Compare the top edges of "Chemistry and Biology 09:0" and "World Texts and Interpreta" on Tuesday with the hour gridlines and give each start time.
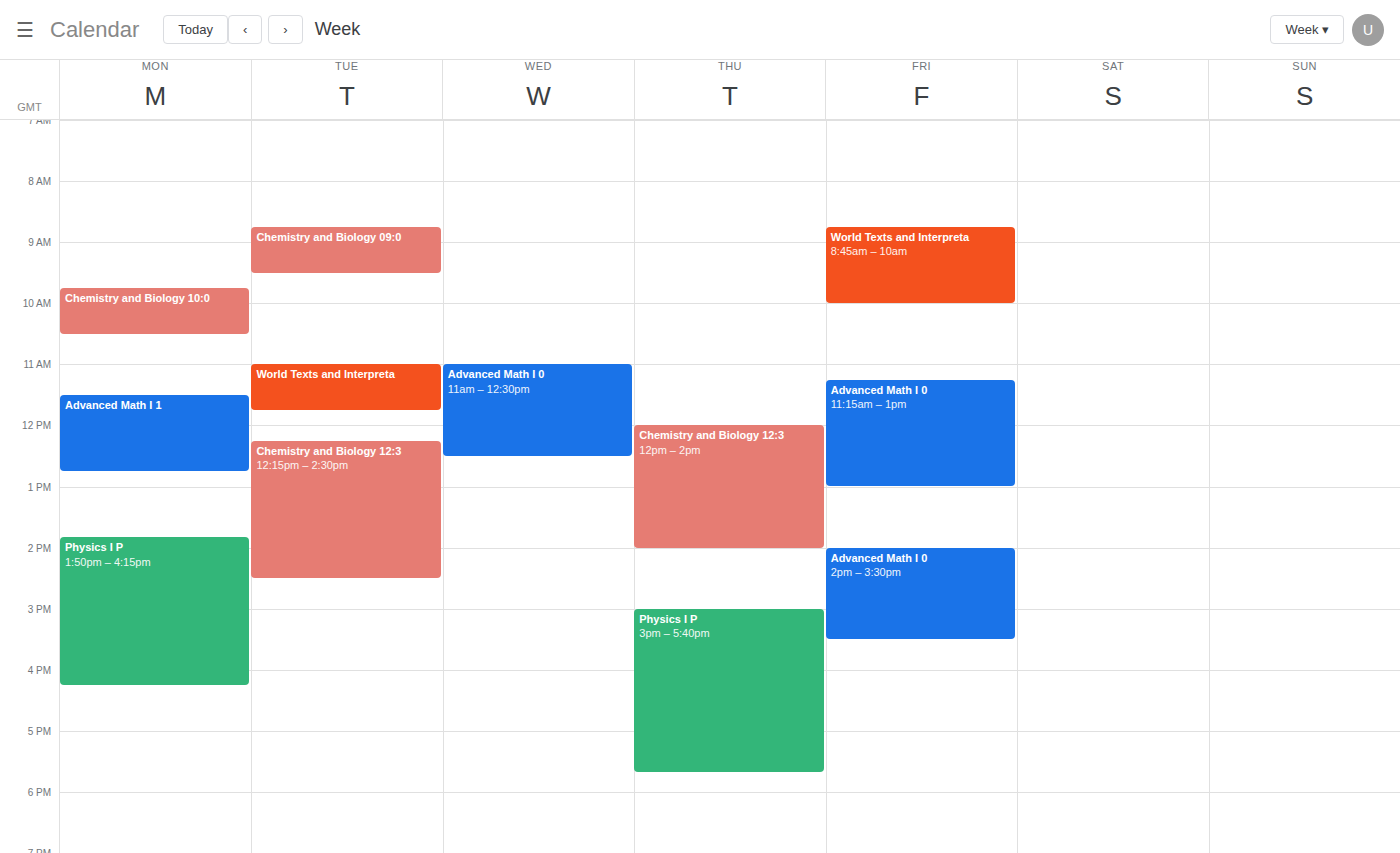
"Chemistry and Biology 09:0": 8:45 AM, neither: three quarters of the way from the 8 AM line to the 9 AM line. "World Texts and Interpreta": 11:00 AM, exactly on the 11 AM line.